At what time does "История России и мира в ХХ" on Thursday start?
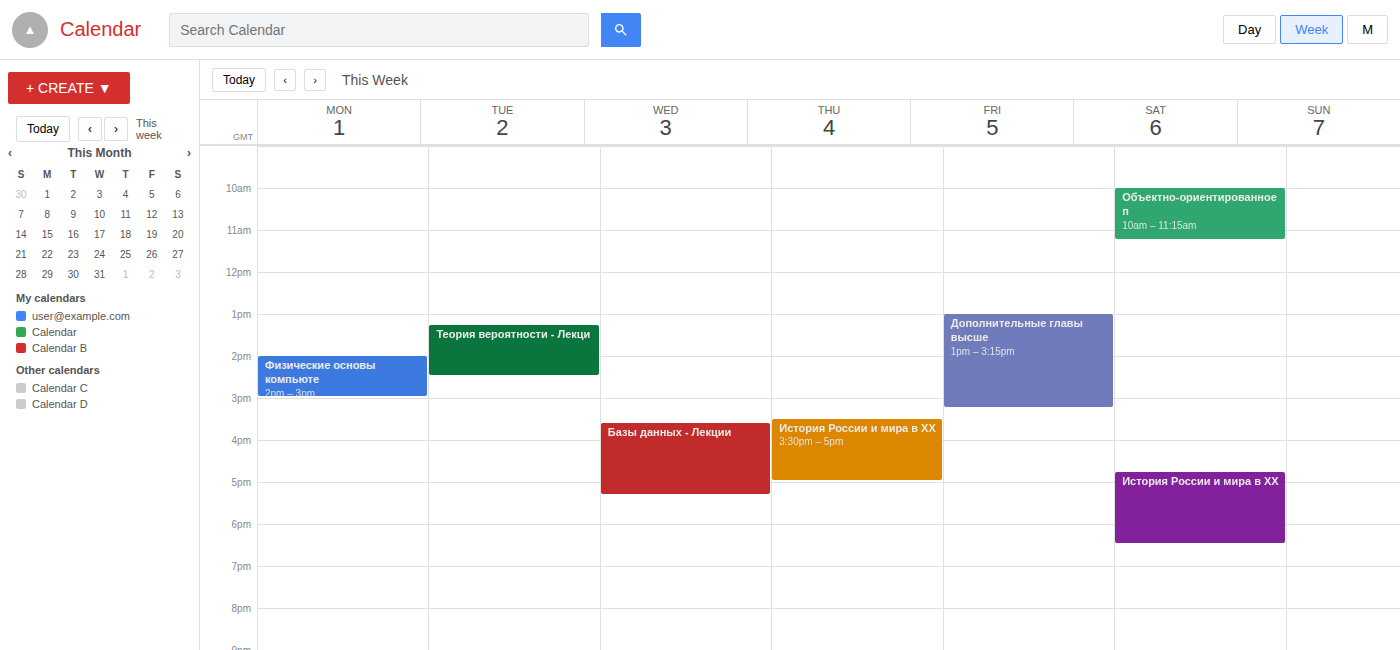
3:30 PM